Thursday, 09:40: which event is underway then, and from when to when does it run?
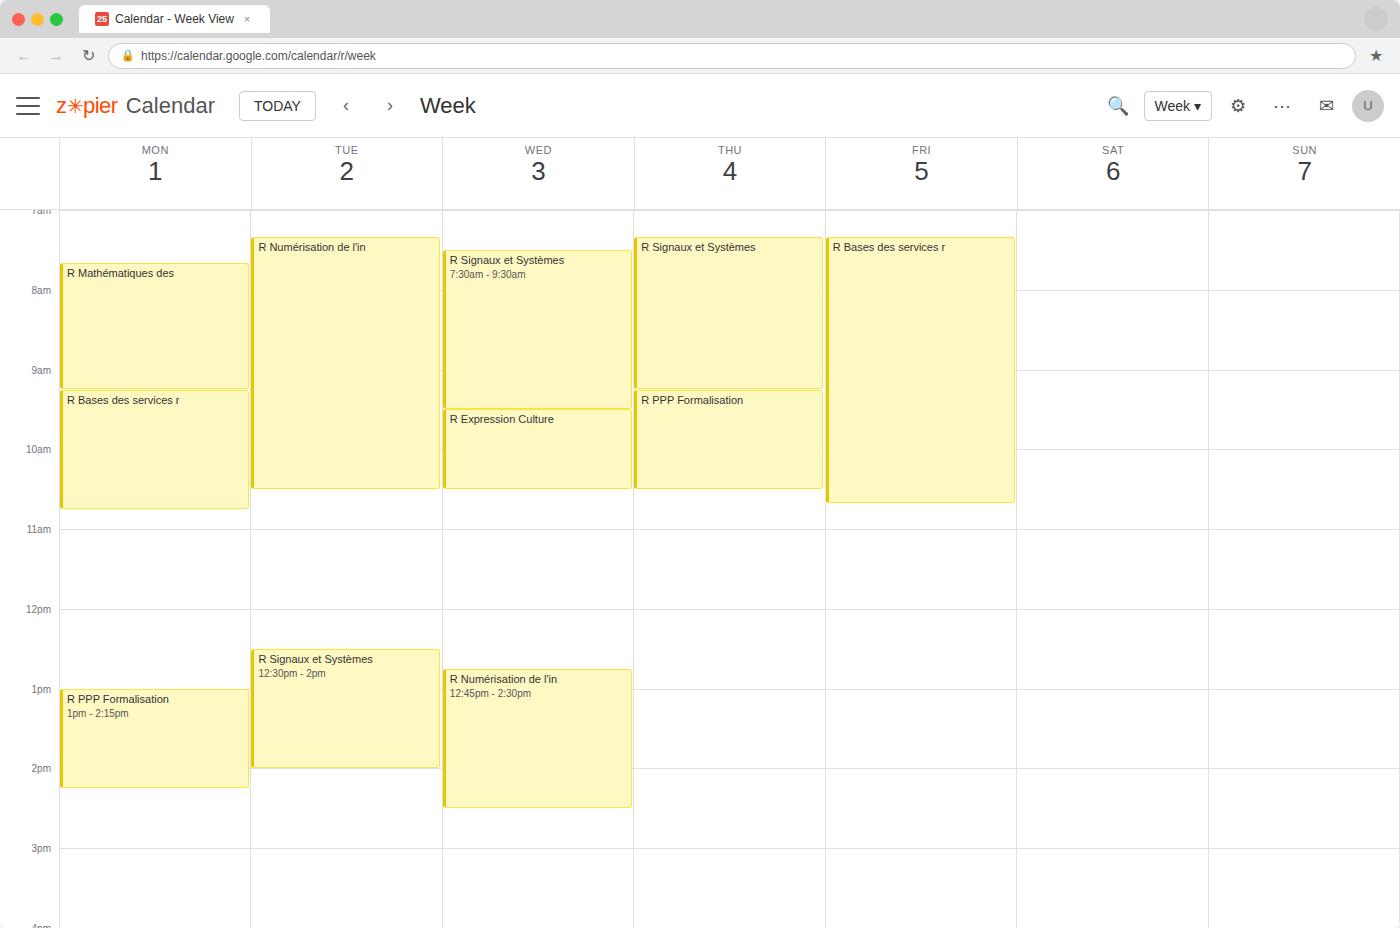
"R PPP Formalisation", 09:15 to 10:30